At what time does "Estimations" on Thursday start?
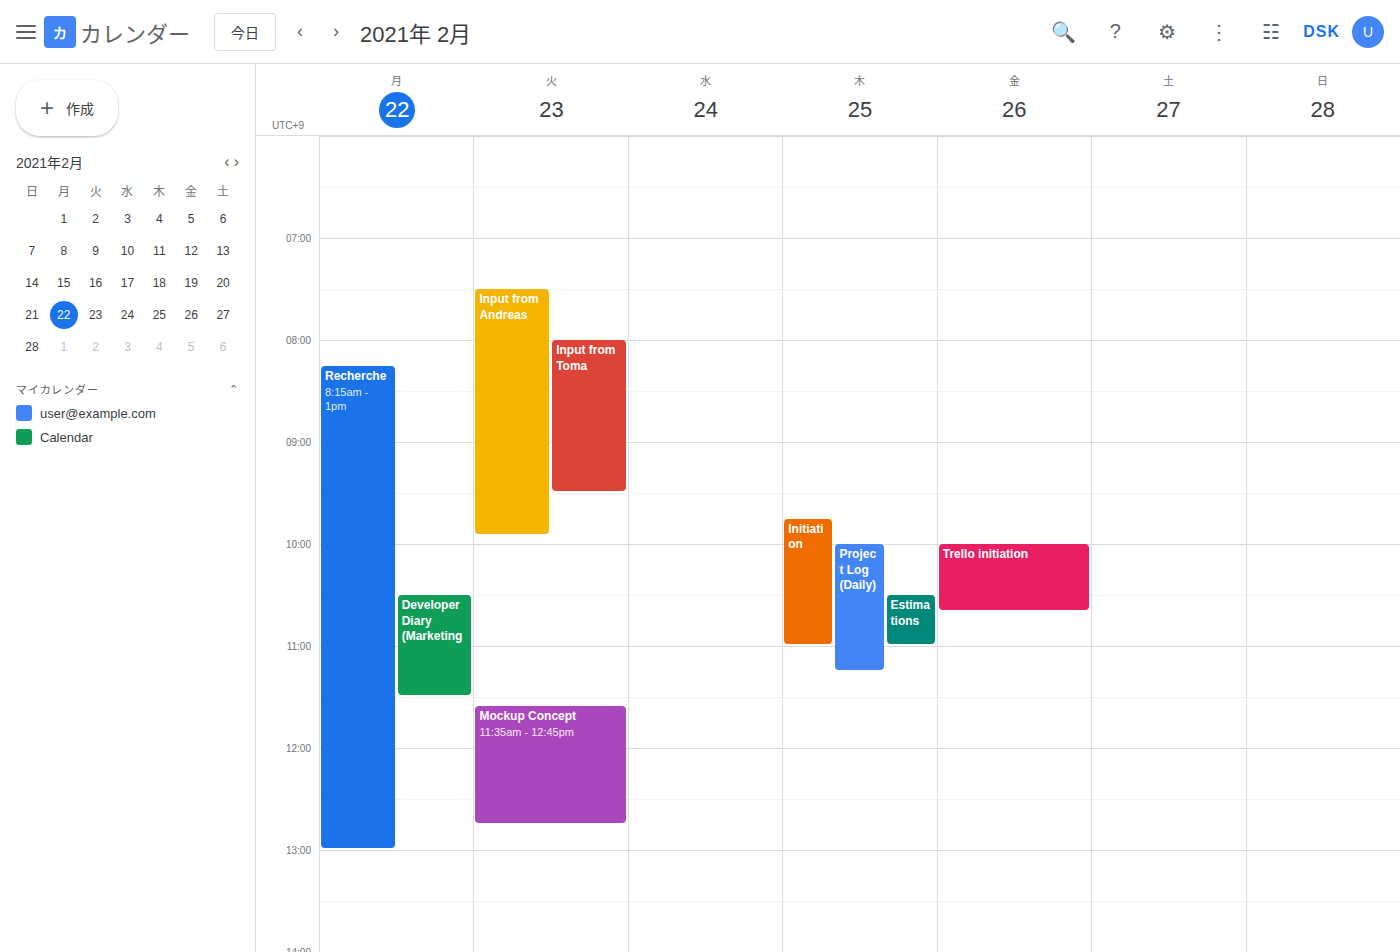
10:30 AM